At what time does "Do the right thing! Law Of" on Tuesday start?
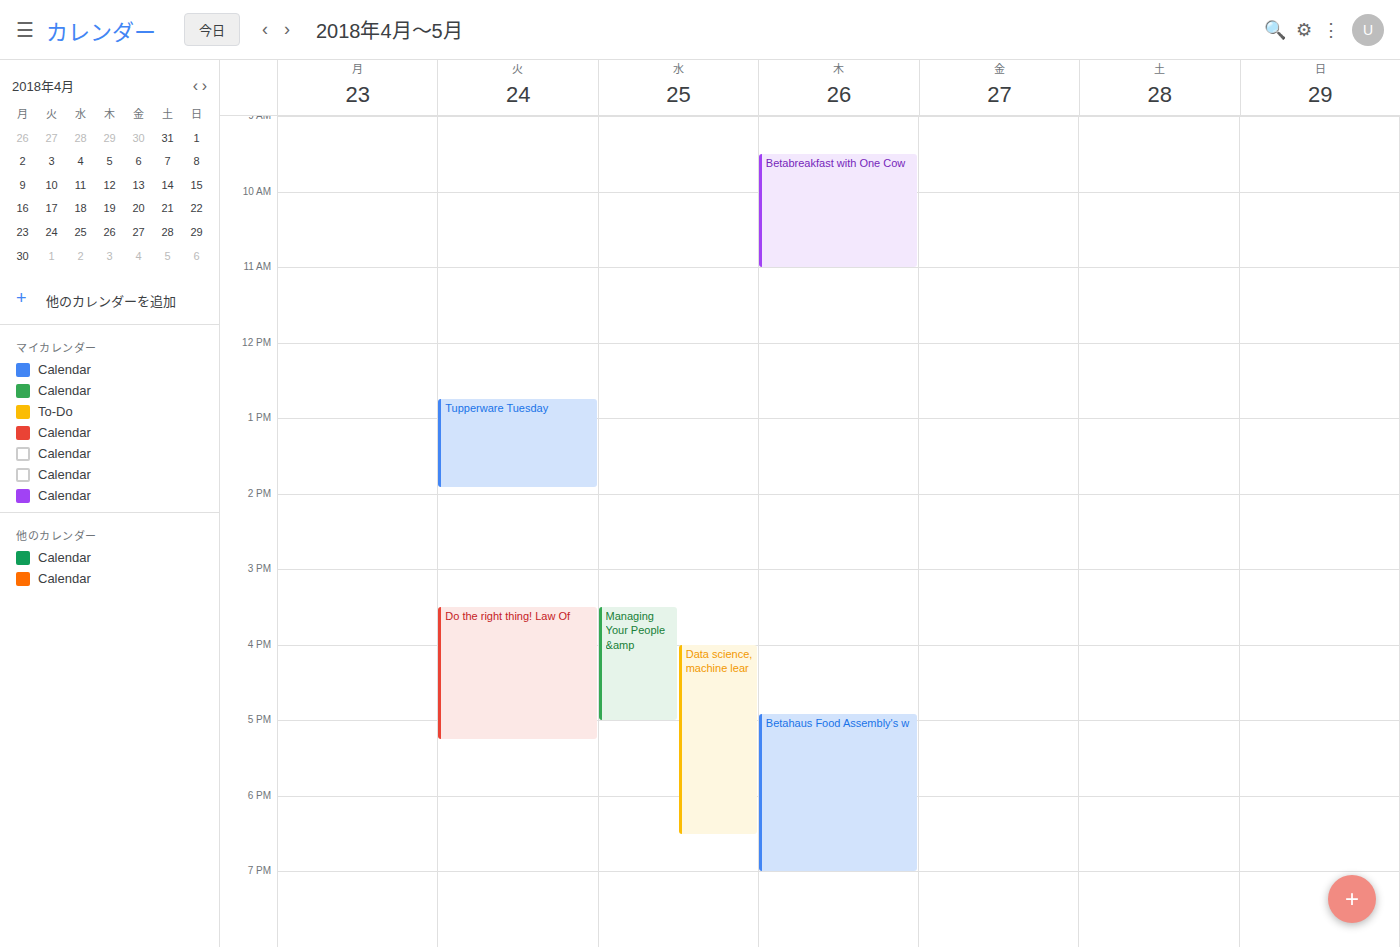
15:30